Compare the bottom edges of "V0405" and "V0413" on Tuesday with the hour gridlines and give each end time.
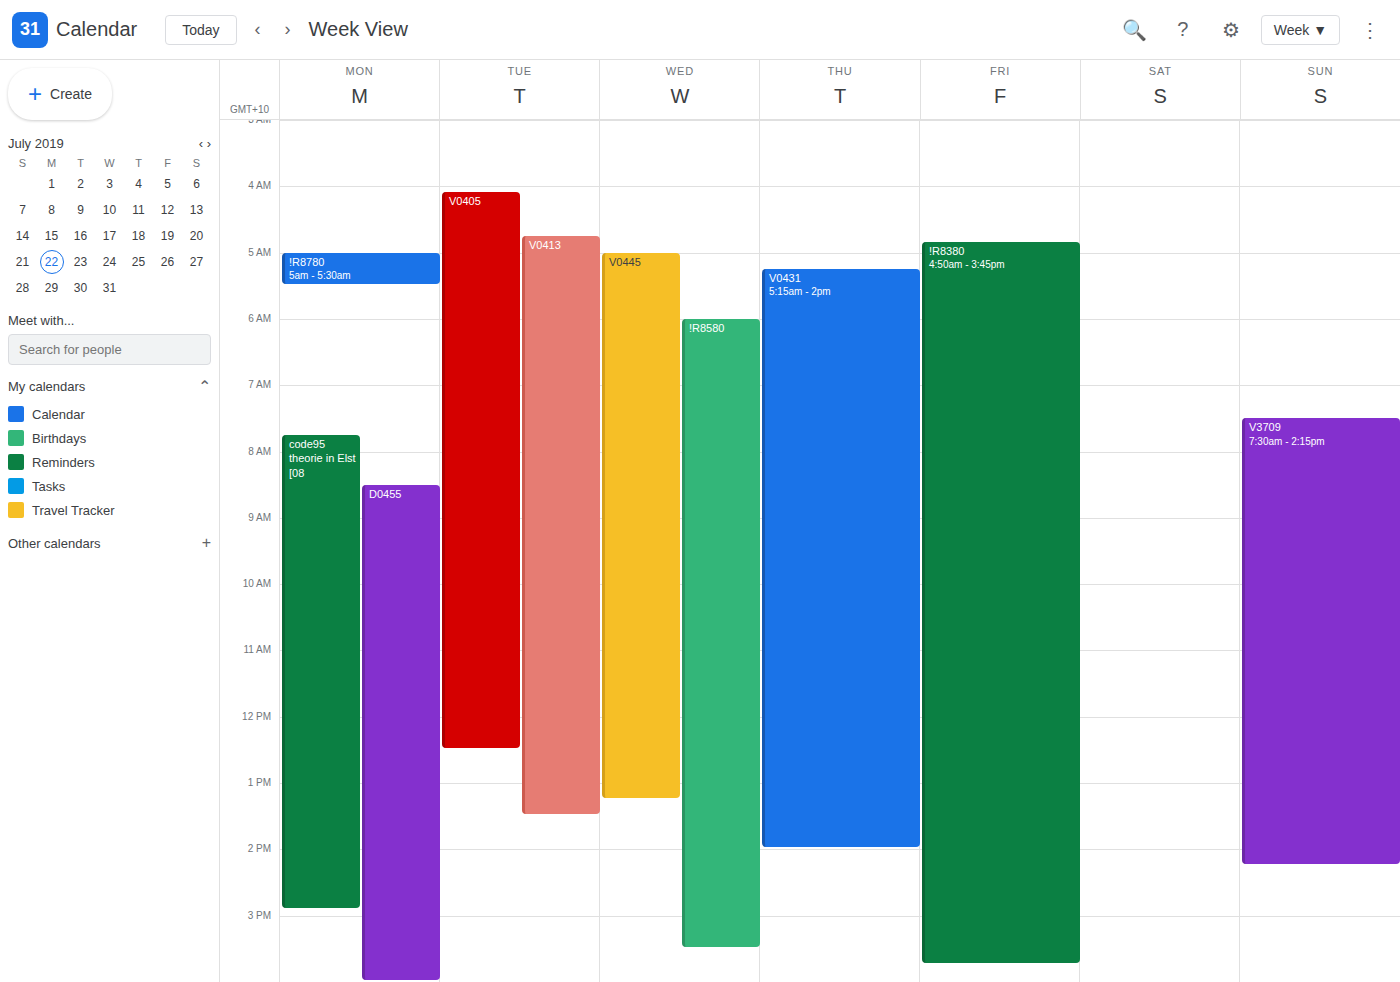
"V0405": 12:30 PM, halfway between the 12 PM and 1 PM lines. "V0413": 1:30 PM, halfway between the 1 PM and 2 PM lines.